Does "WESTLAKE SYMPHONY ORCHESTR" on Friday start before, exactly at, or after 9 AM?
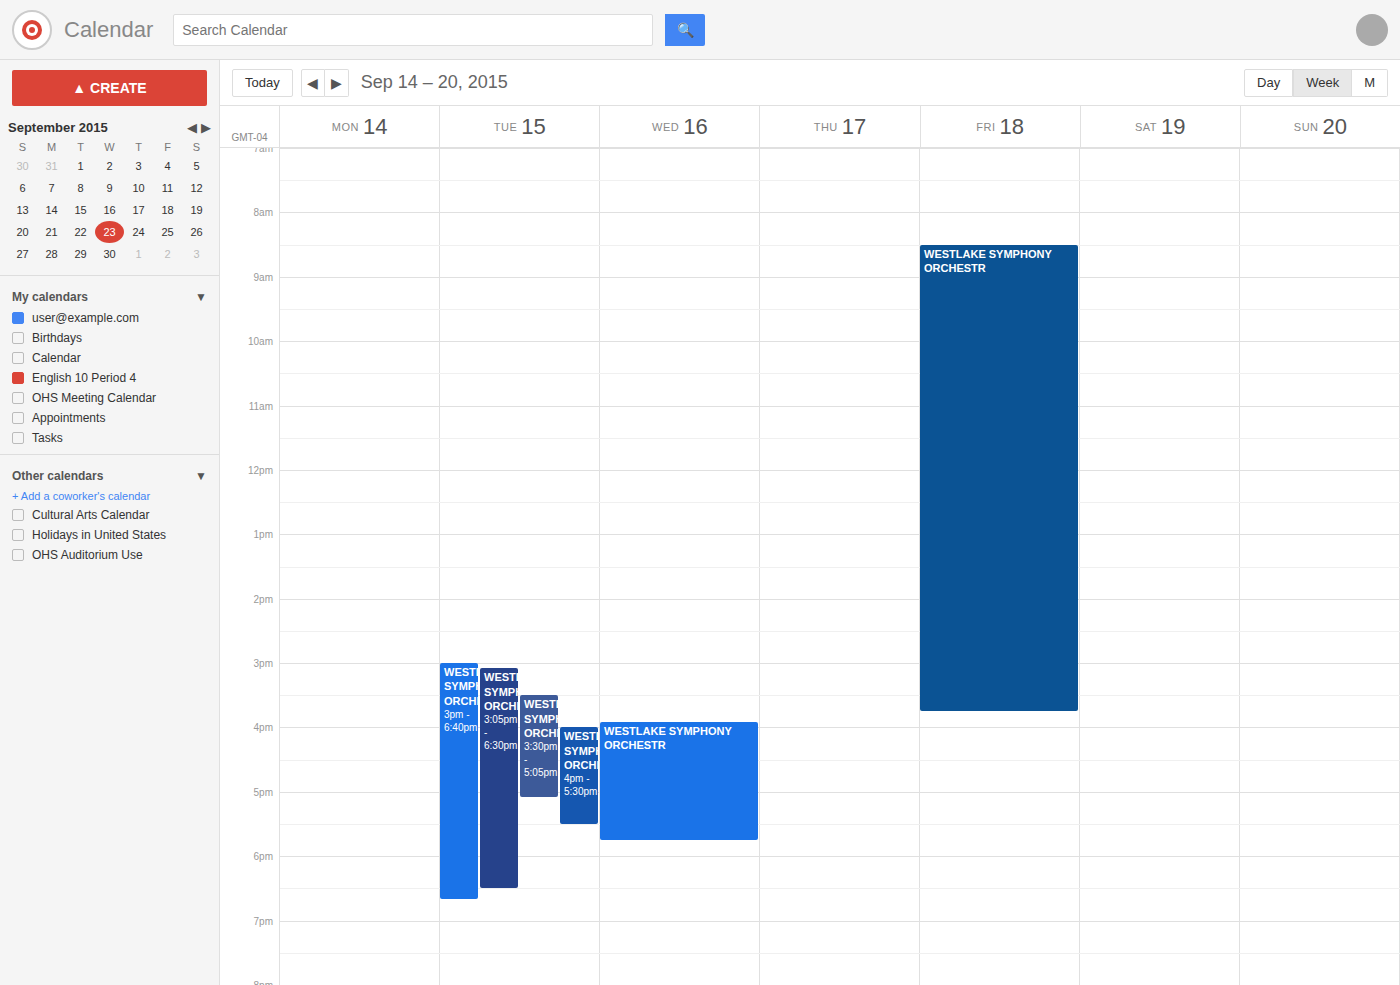
8:30 AM -- before 9 AM, 30 minutes above the 9 AM line.